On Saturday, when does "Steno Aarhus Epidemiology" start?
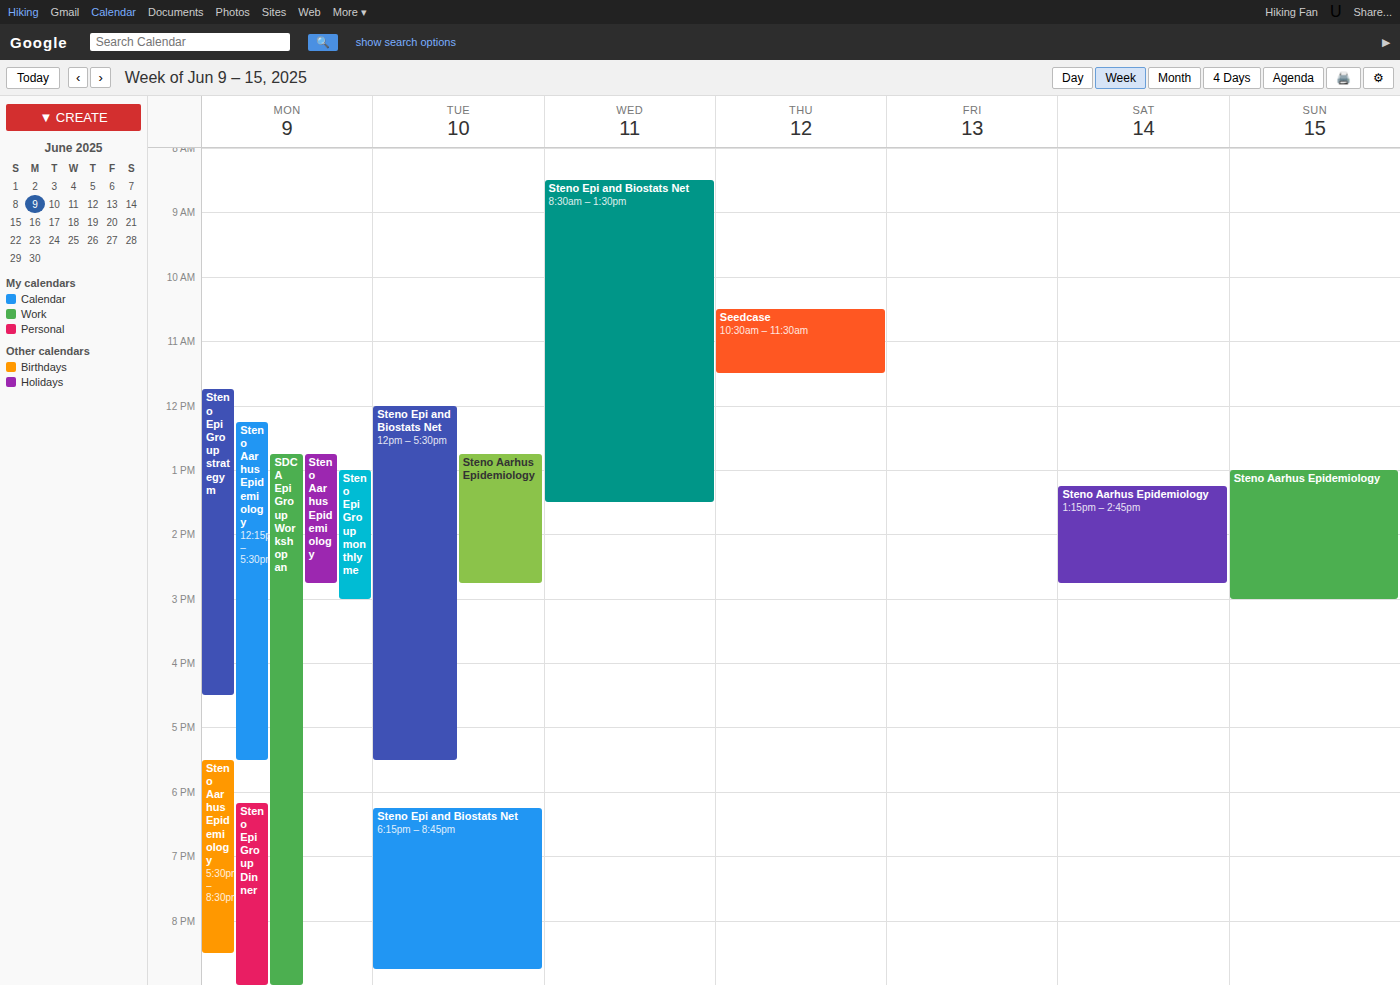
1:15 PM